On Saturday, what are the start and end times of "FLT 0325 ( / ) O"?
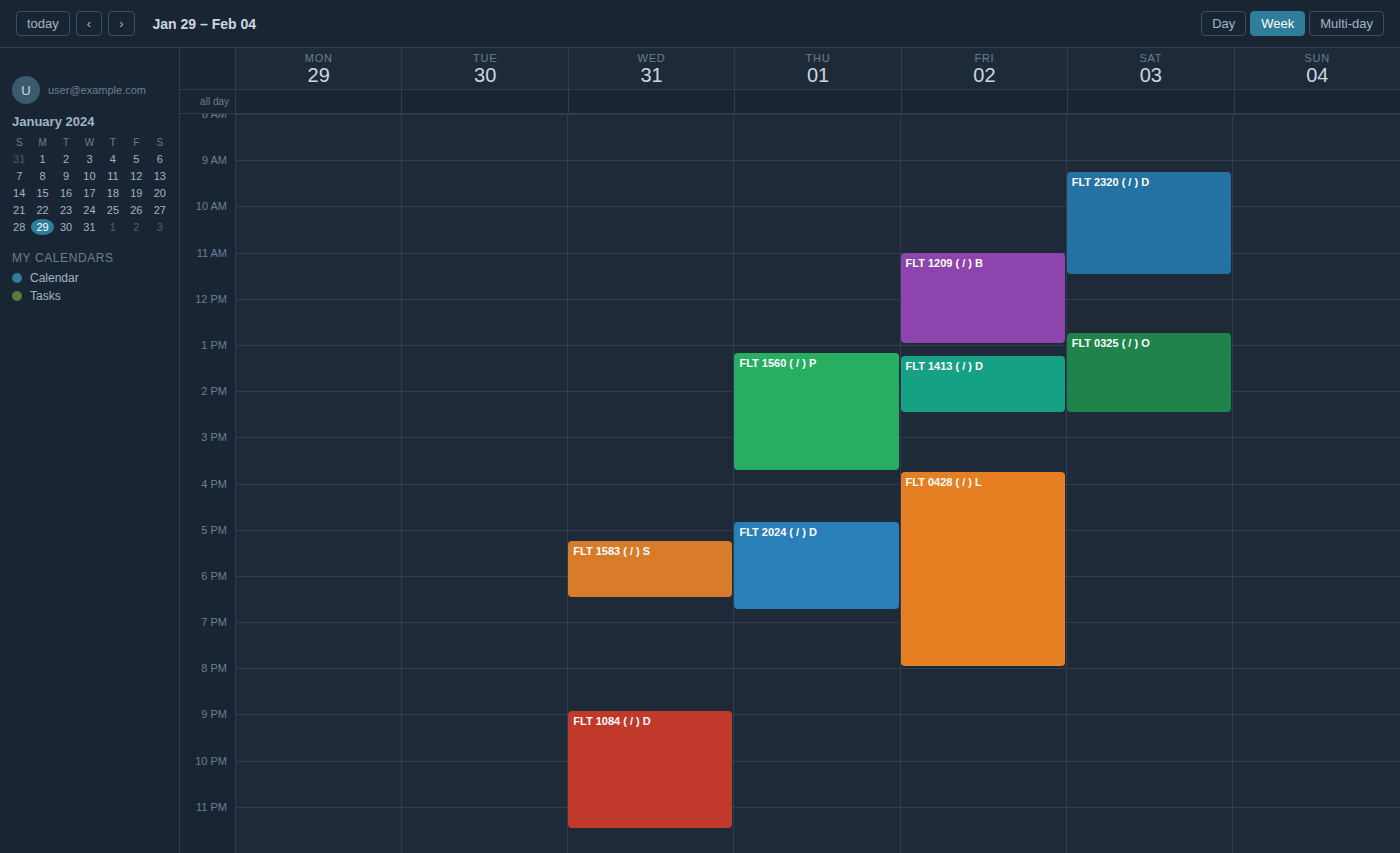
12:45 to 14:30